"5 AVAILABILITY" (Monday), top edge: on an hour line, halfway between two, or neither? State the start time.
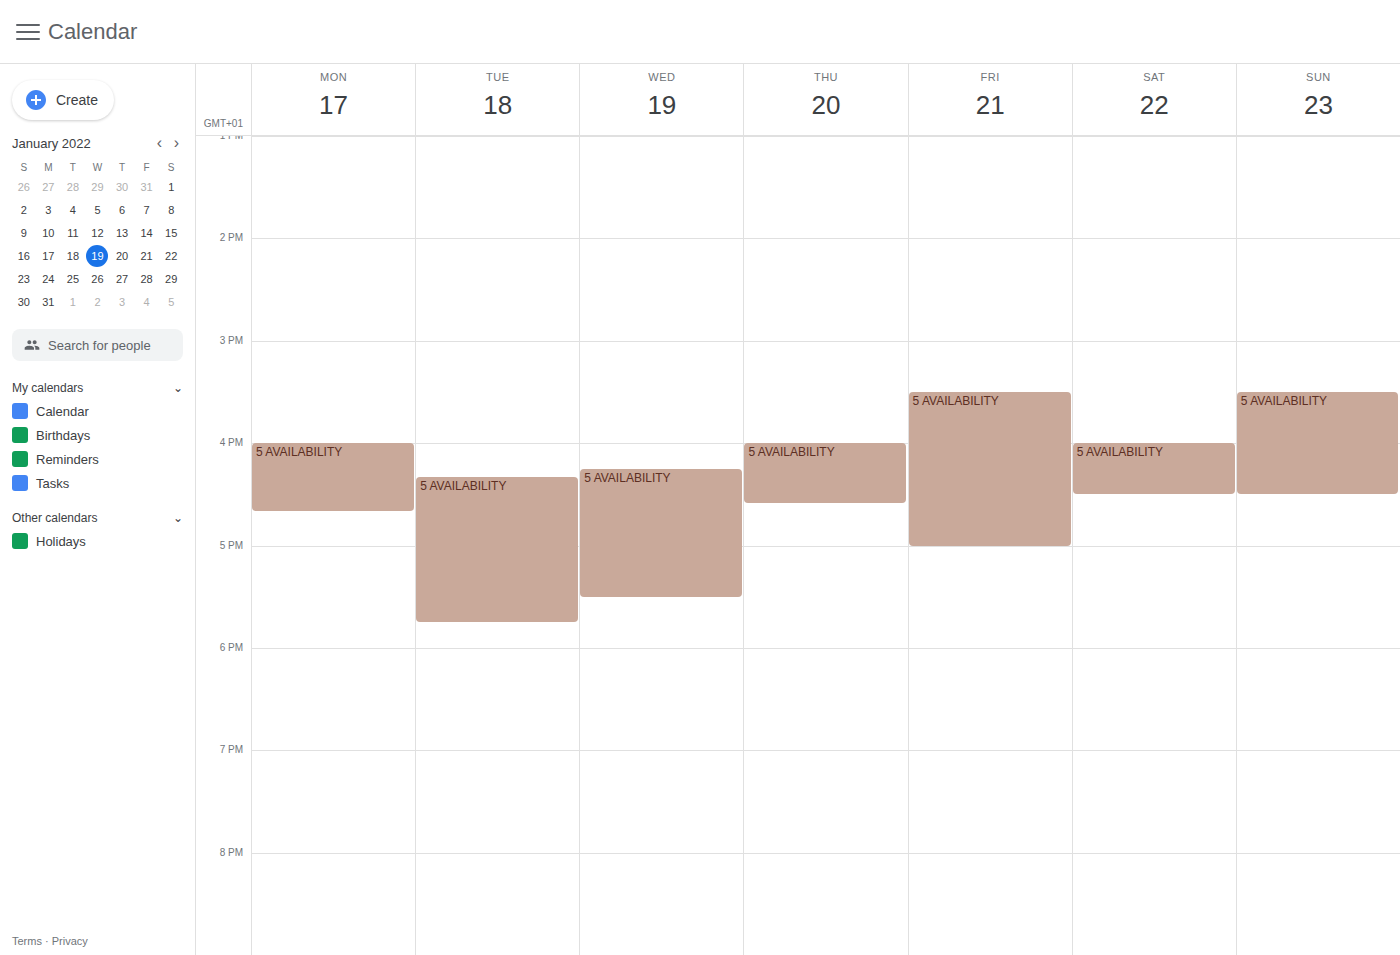
4:00 PM -- exactly on the 4 PM line.